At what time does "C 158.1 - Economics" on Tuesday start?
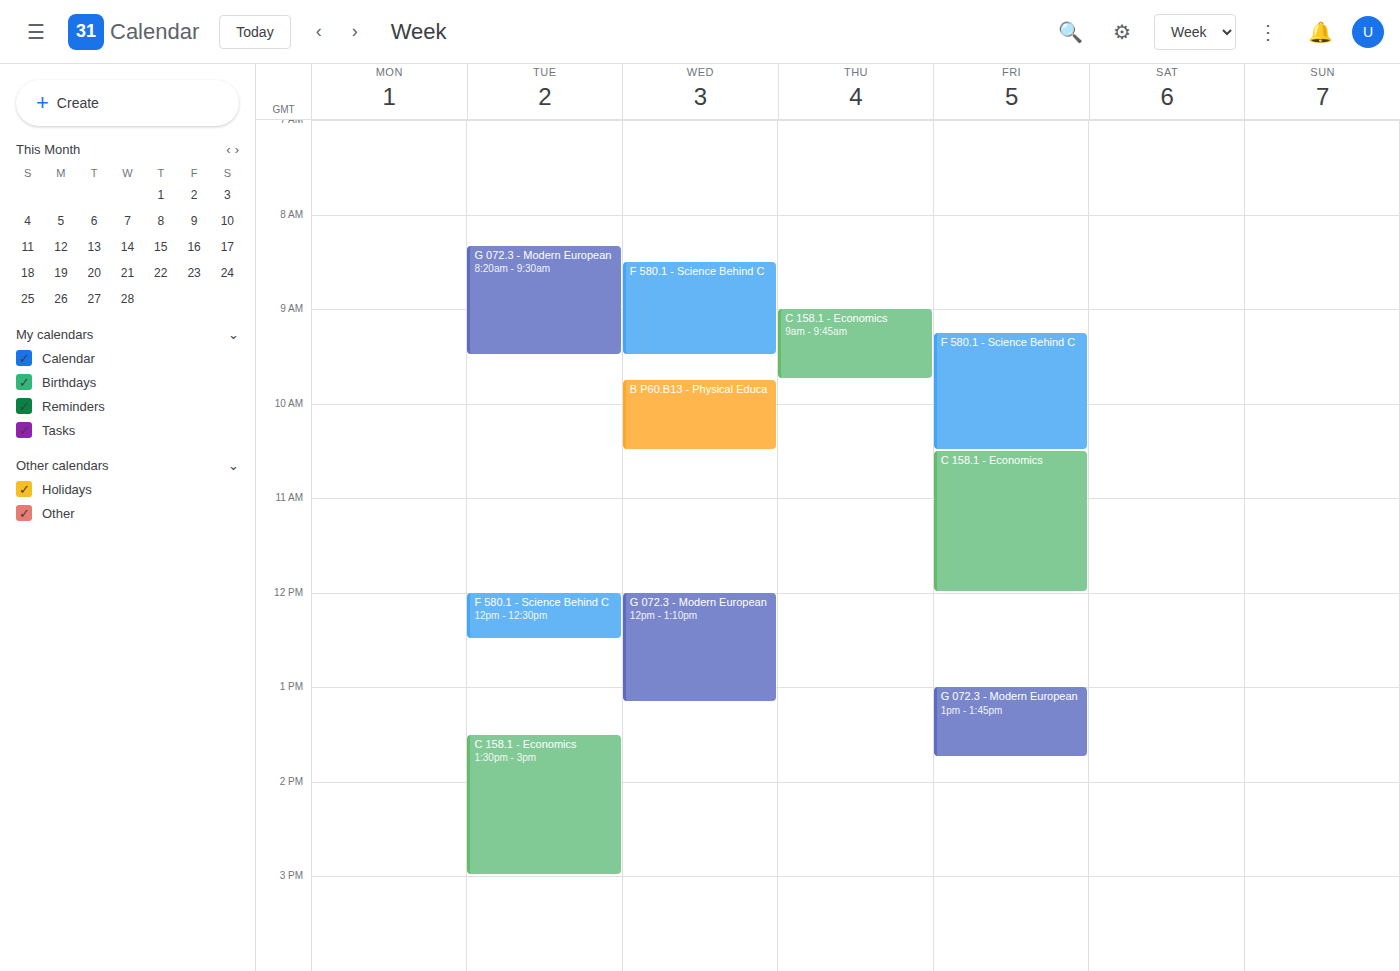
1:30 PM